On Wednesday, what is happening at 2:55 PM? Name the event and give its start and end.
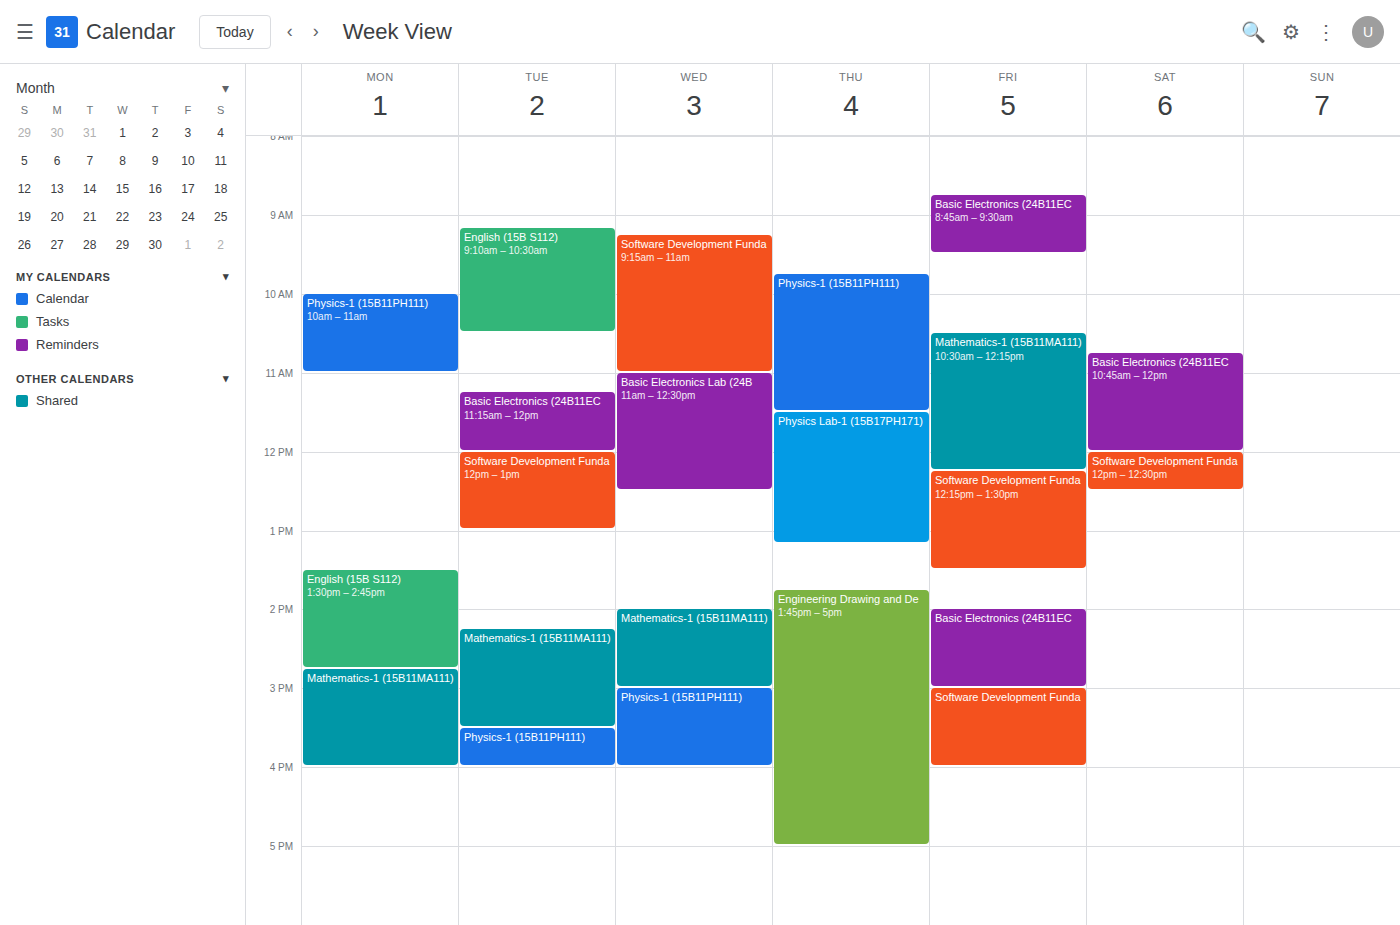
"Mathematics-1 (15B11MA111)", 2:00 PM to 3:00 PM